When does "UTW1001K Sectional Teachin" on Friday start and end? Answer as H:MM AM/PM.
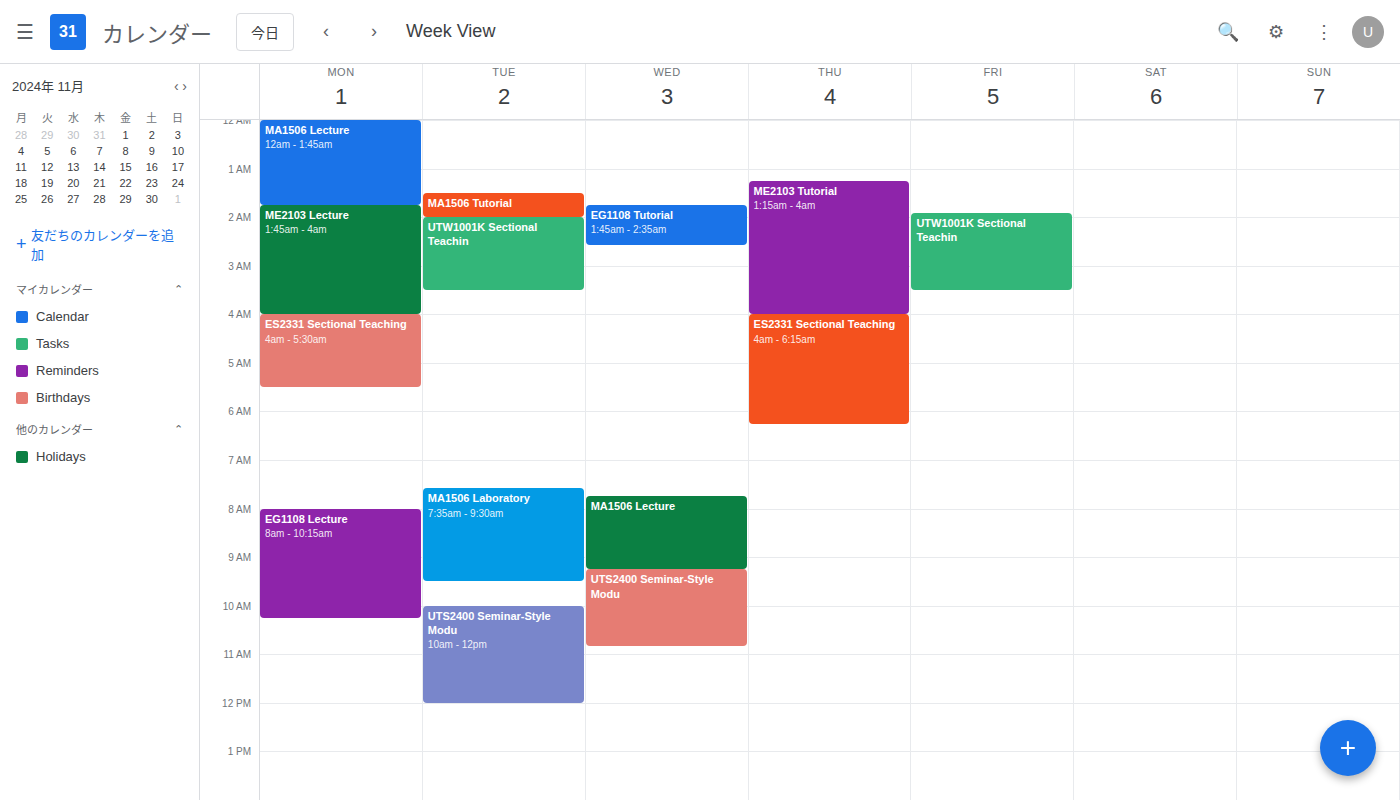
1:55 AM to 3:30 AM